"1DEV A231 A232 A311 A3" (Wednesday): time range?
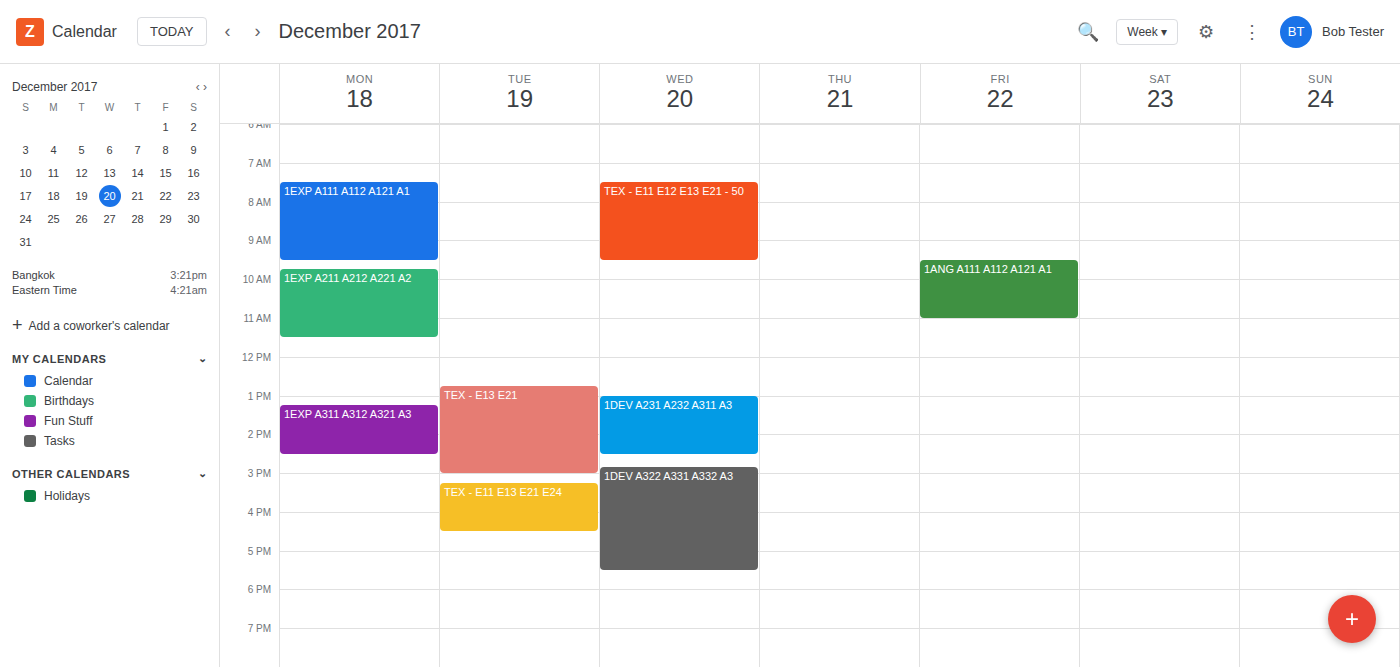
1:00 PM to 2:30 PM